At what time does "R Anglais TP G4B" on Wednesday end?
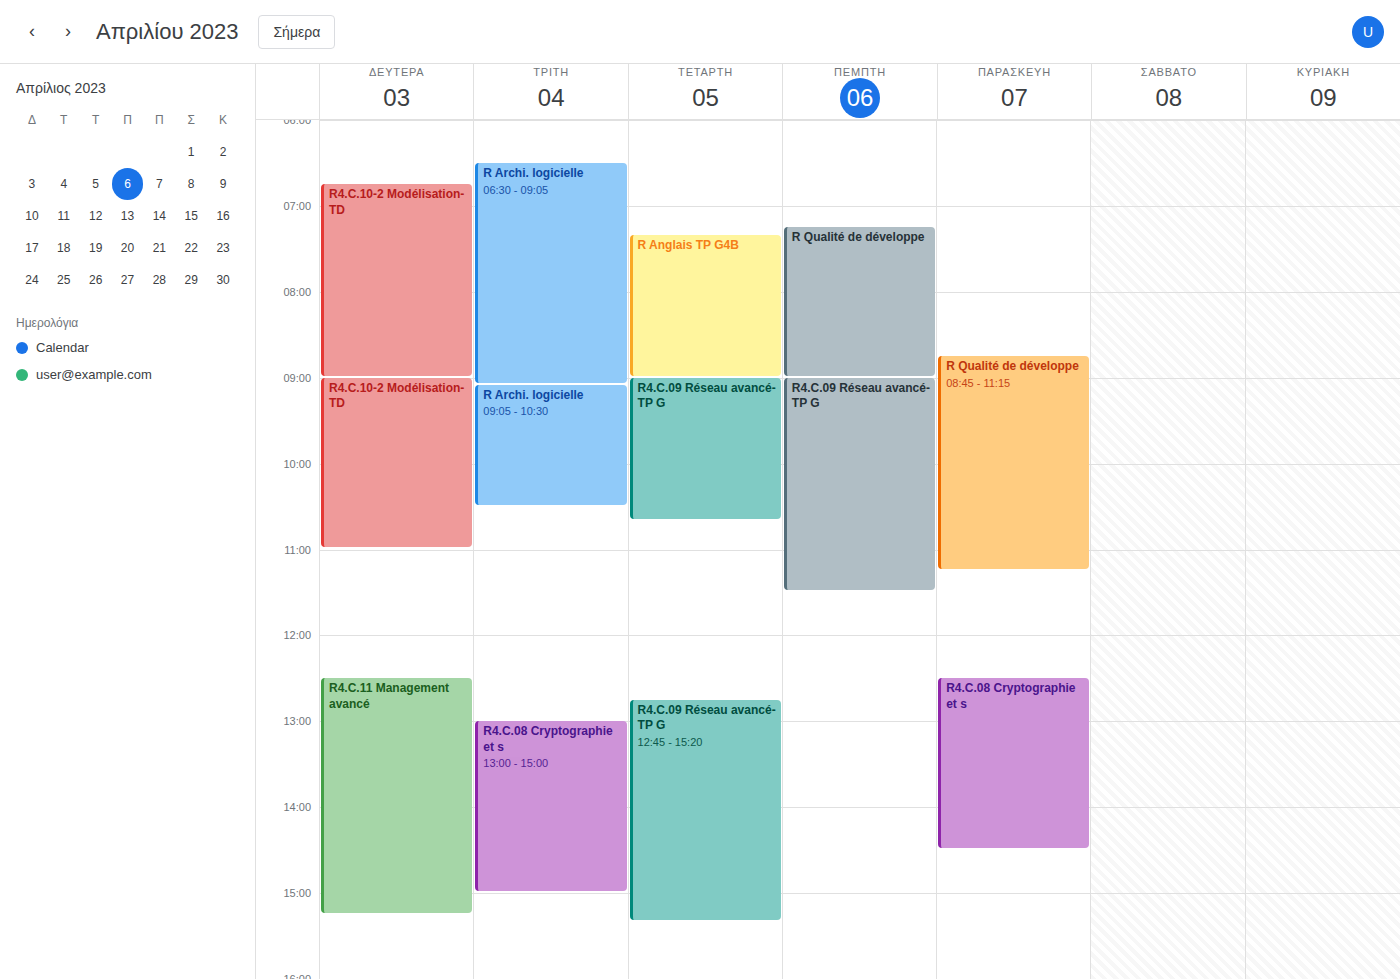
9:00 AM